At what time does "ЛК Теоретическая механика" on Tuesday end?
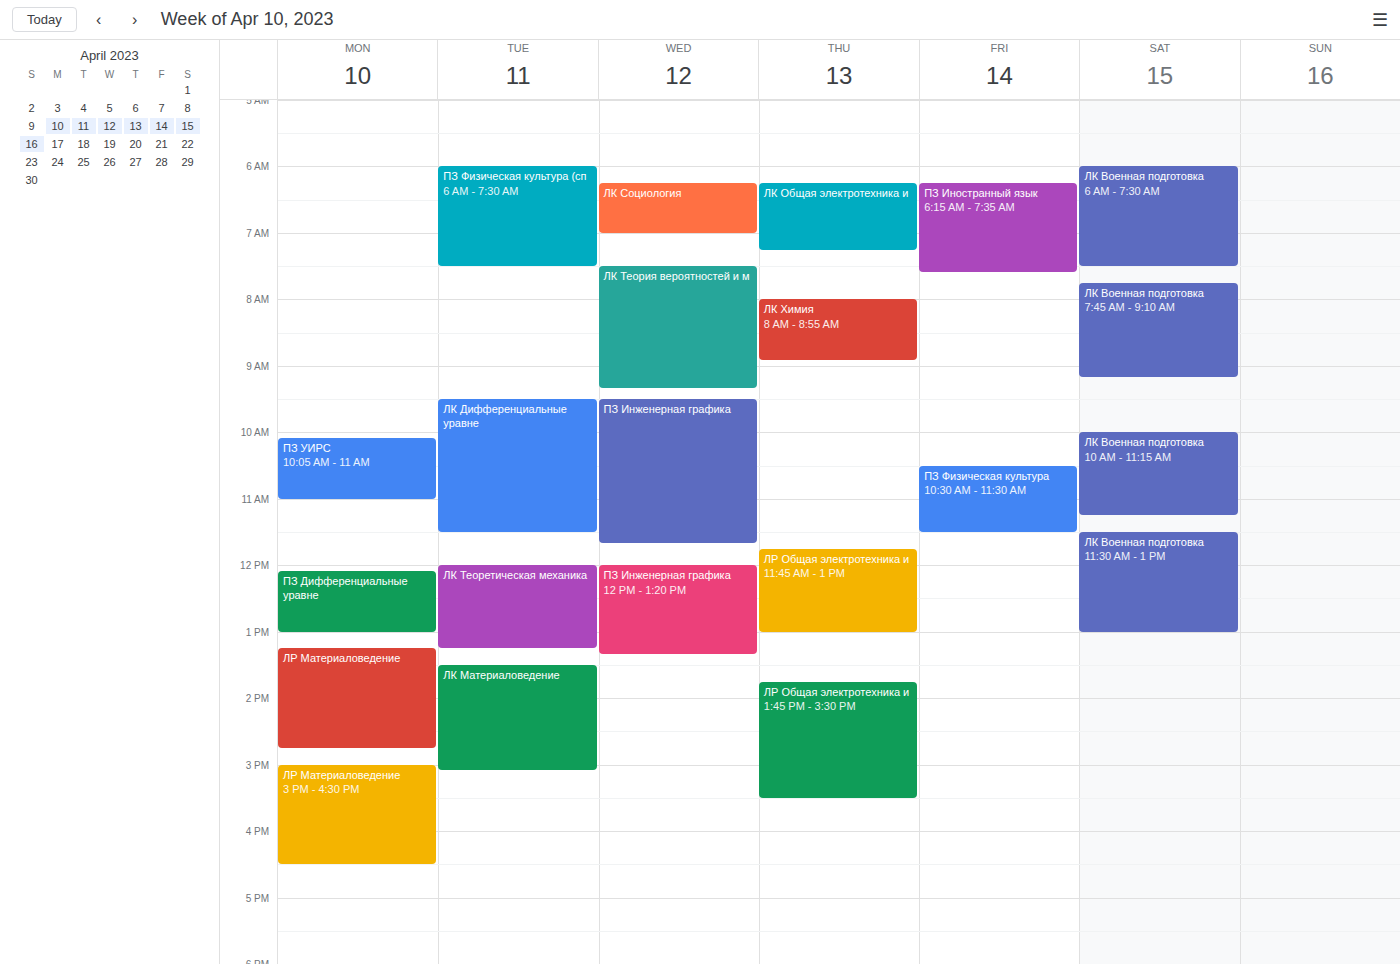
1:15 PM